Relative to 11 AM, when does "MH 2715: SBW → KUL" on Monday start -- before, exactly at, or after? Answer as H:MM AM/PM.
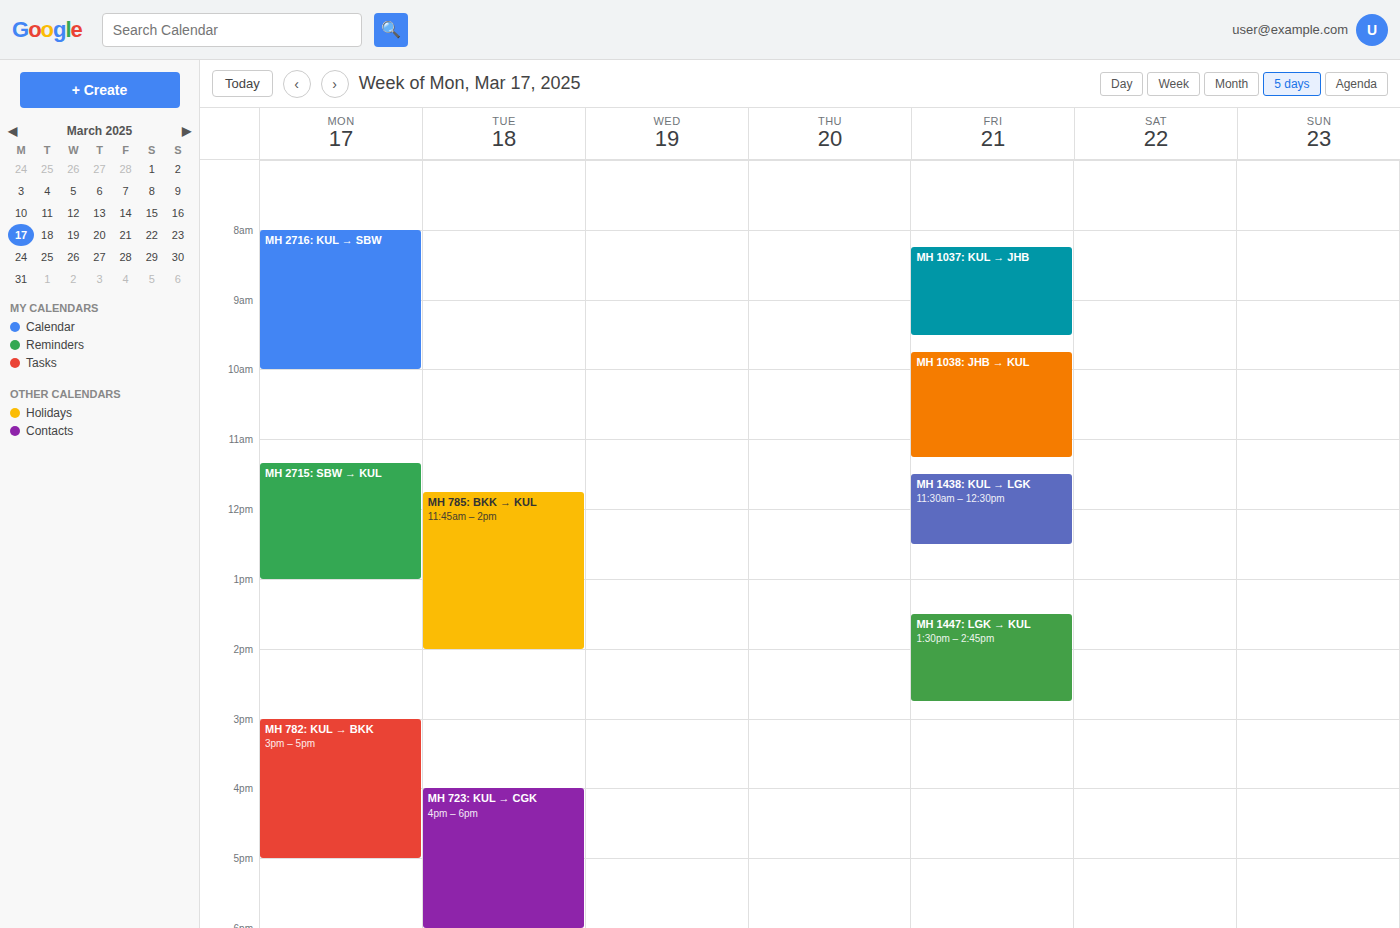
11:20 AM -- after 11 AM, 20 minutes below the 11 AM line.